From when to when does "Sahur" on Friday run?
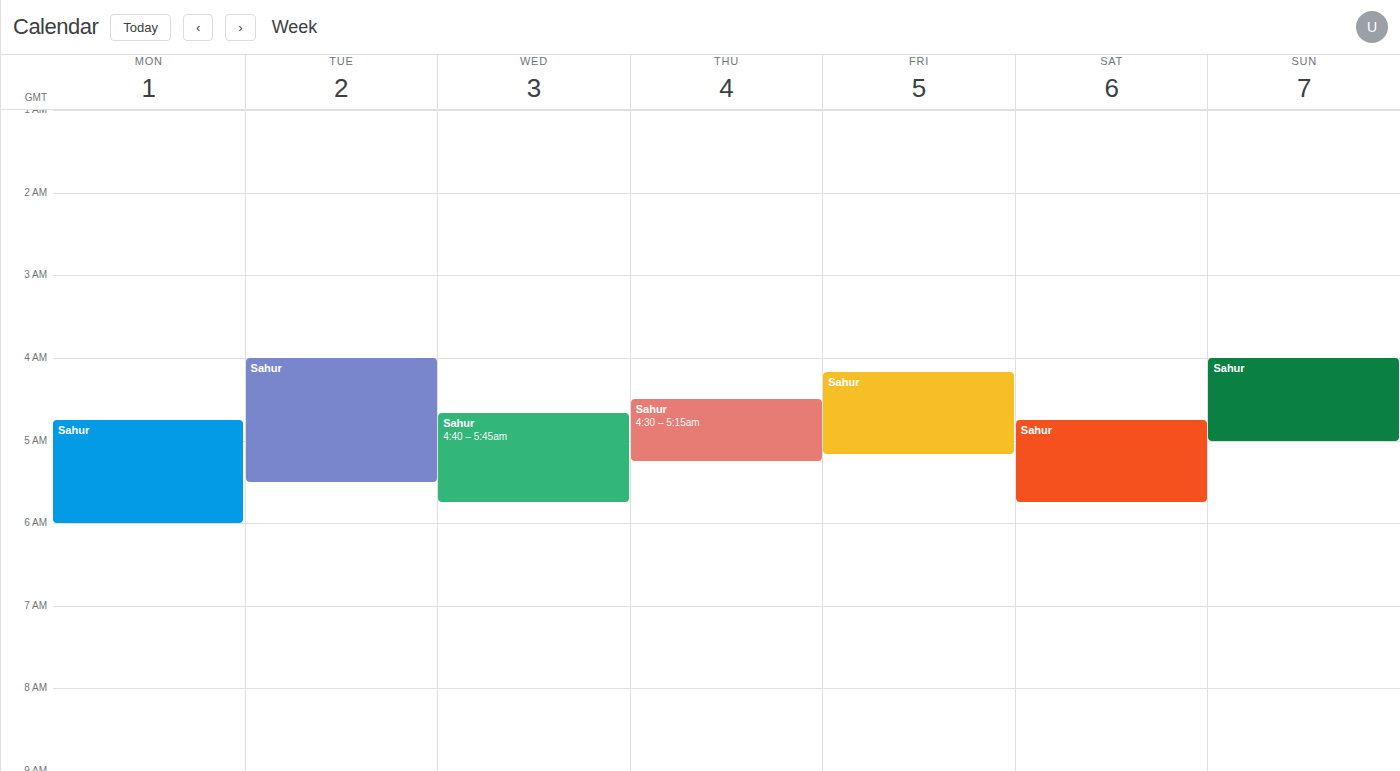
4:10 AM to 5:10 AM